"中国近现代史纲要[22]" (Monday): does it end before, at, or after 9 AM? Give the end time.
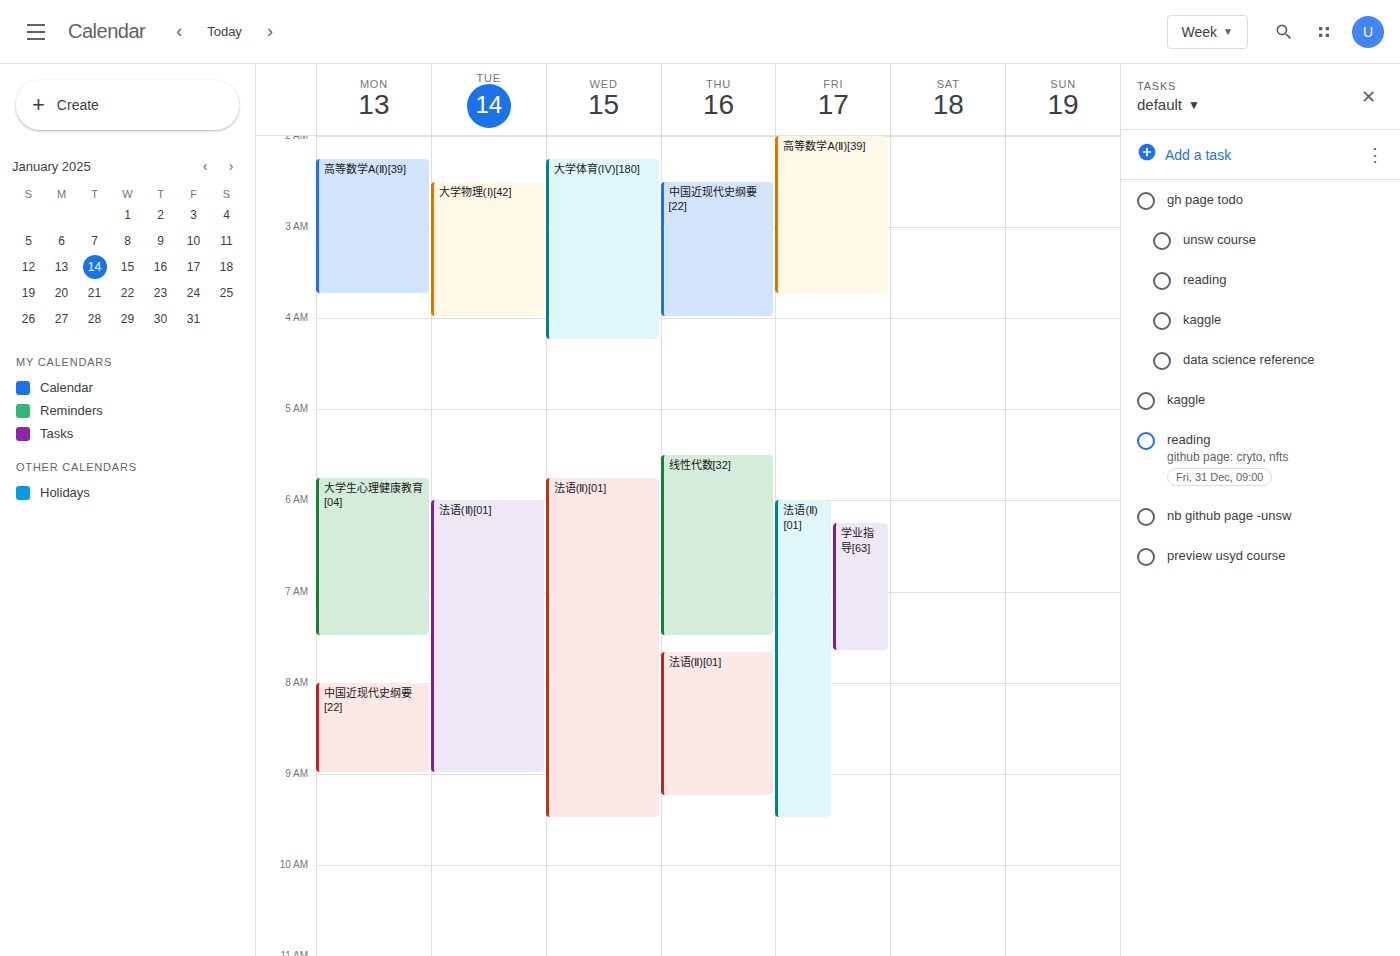
9:00 AM -- exactly at 9 AM, on the 9 AM line.